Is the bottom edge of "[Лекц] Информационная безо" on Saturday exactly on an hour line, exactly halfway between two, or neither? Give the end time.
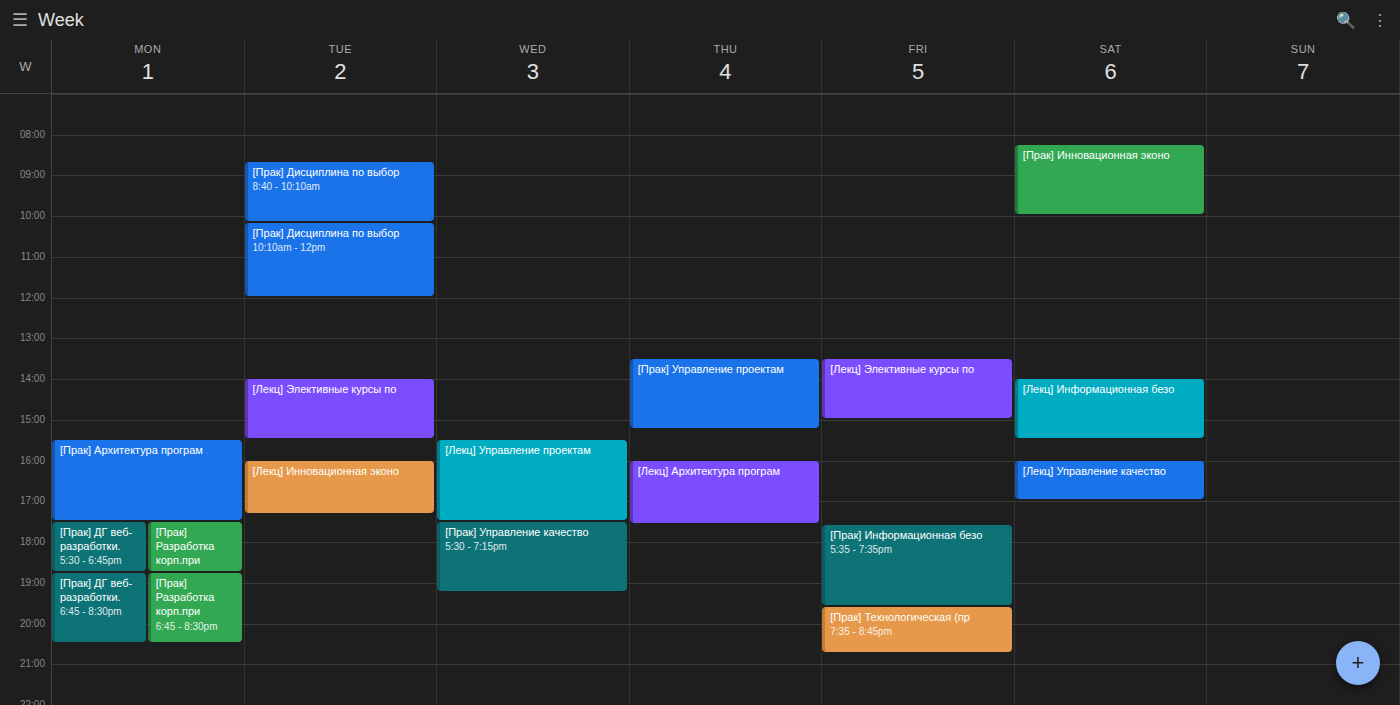
3:30 PM -- halfway between the 3 PM and 4 PM lines.